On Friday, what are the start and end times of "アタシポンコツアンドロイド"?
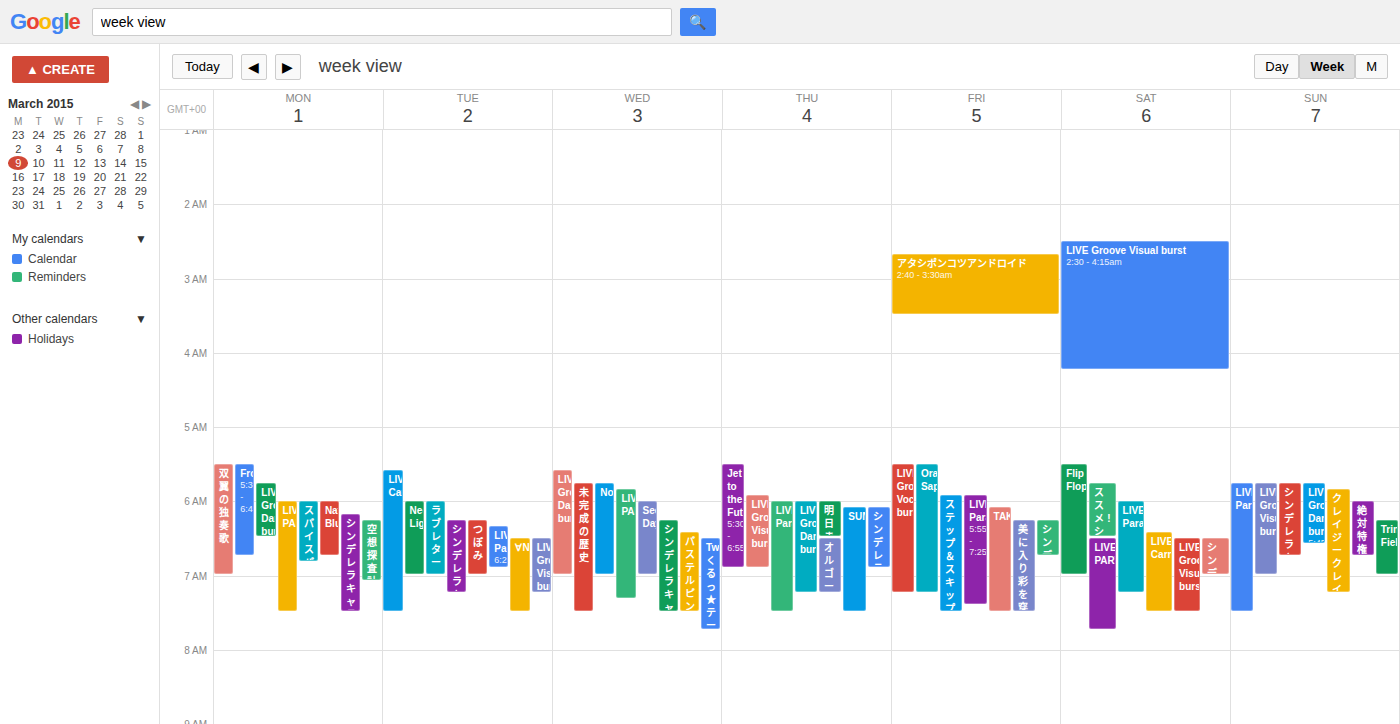
2:40 AM to 3:30 AM